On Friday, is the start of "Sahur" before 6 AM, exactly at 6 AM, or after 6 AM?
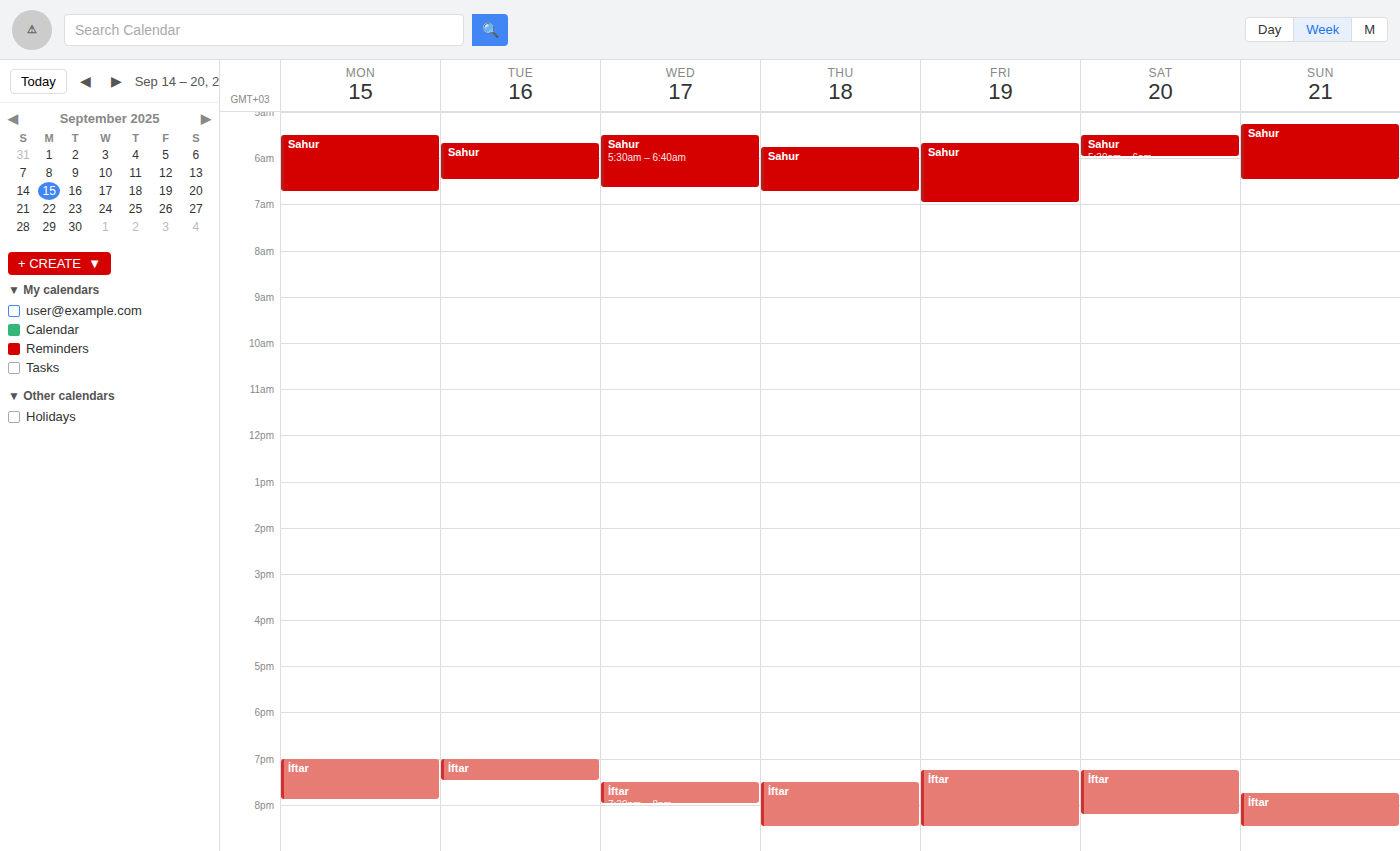
5:40 AM -- before 6 AM, 20 minutes above the 6 AM line.